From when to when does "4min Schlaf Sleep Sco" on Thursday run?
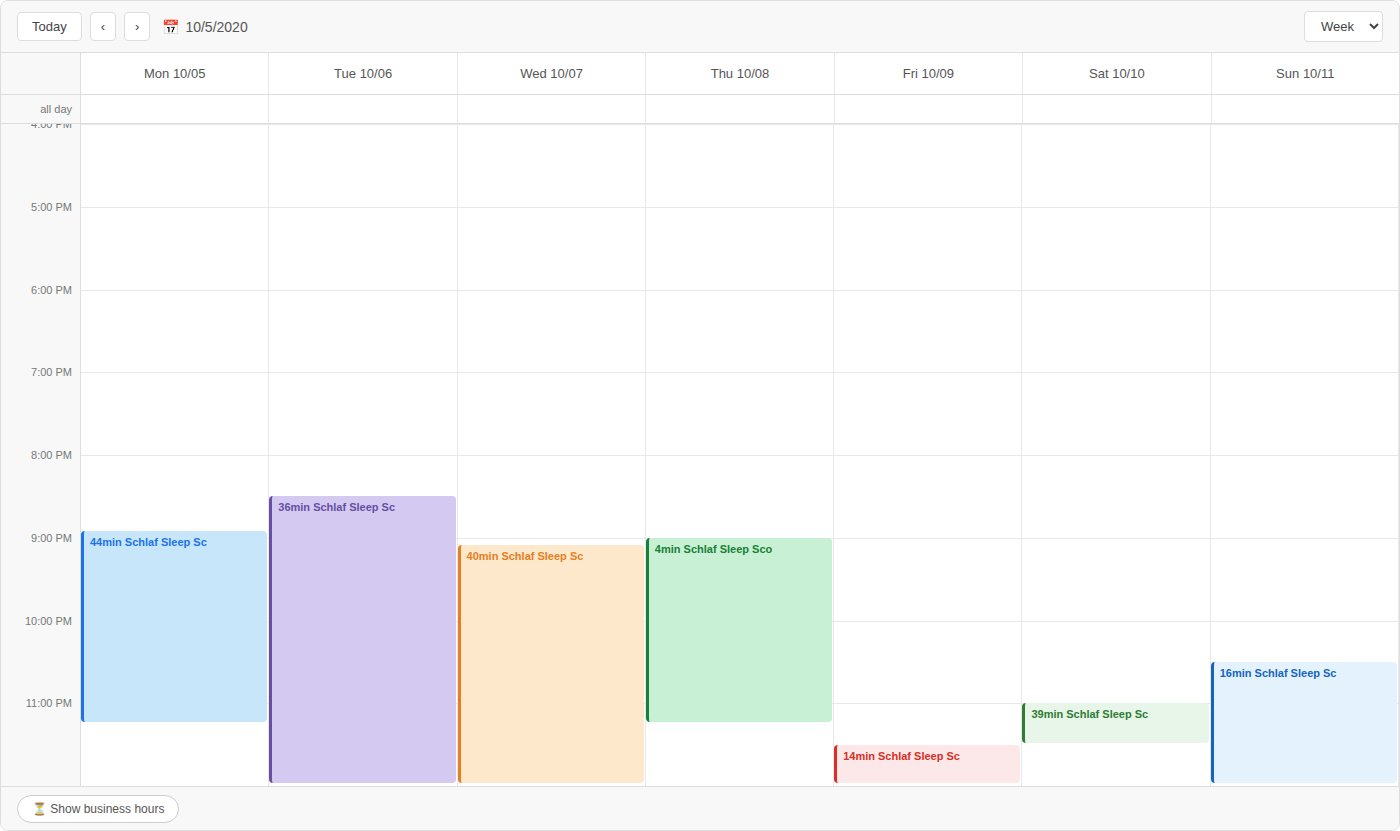
9:00 PM to 11:15 PM